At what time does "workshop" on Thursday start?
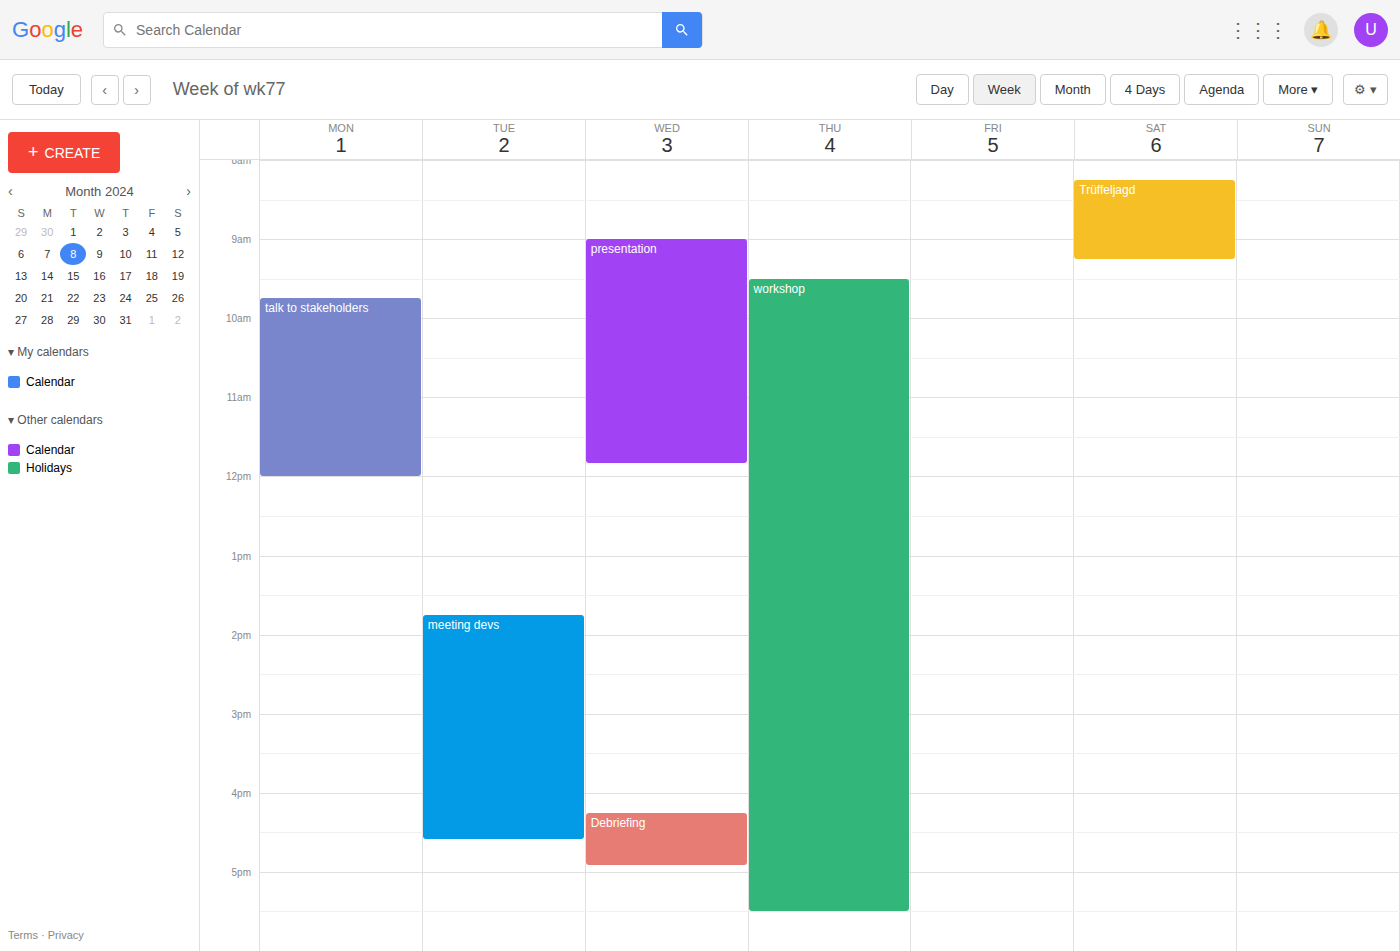
9:30 AM